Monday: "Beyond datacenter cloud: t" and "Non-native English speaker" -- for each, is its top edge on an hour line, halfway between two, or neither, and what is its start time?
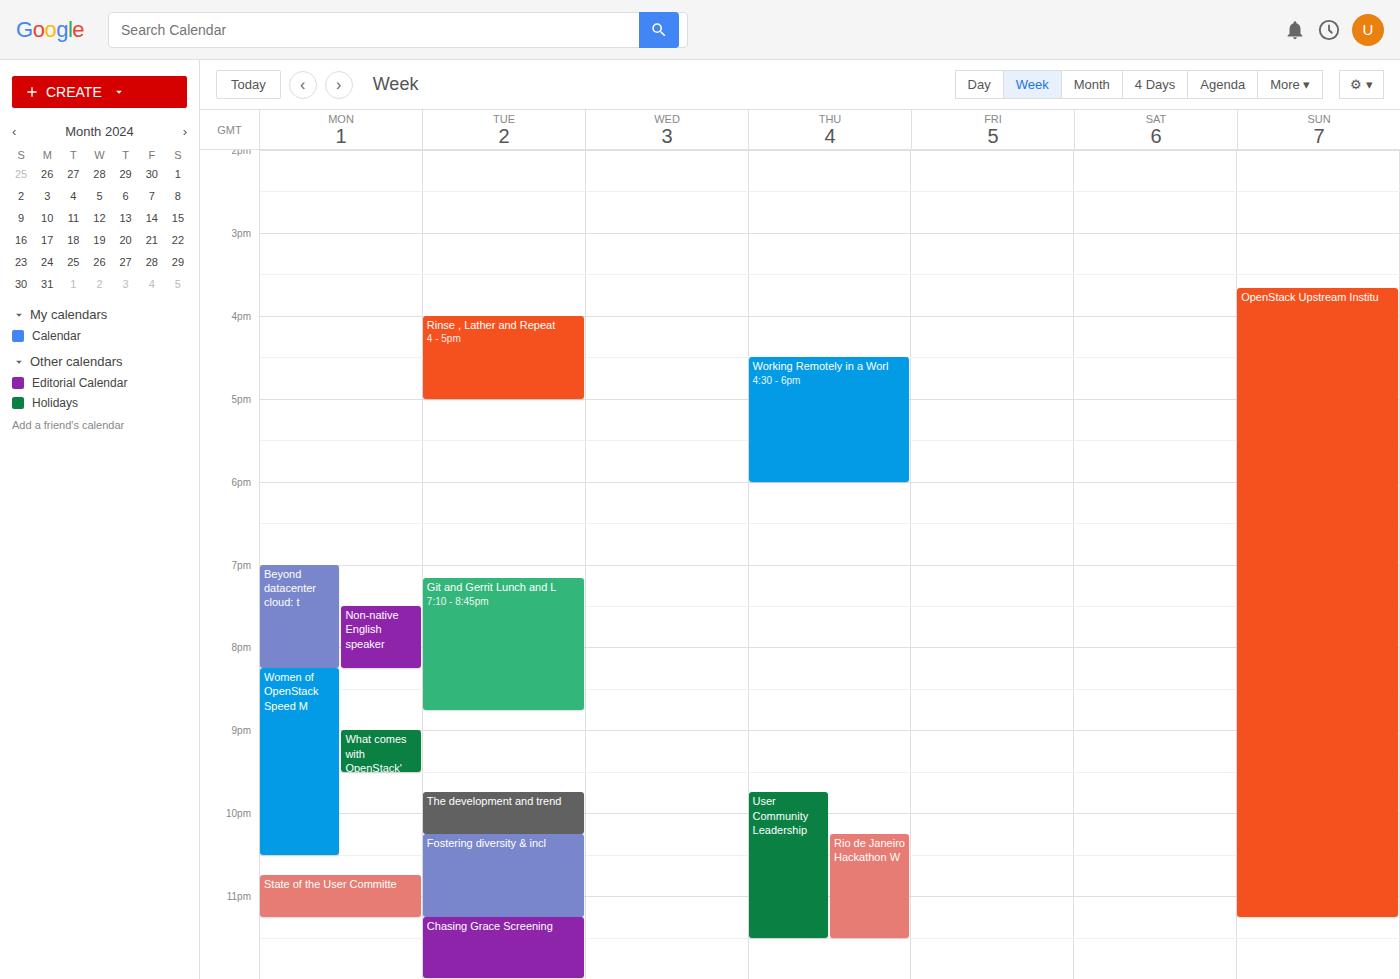
"Beyond datacenter cloud: t": 7:00 PM, exactly on the 7 PM line. "Non-native English speaker": 7:30 PM, halfway between the 7 PM and 8 PM lines.